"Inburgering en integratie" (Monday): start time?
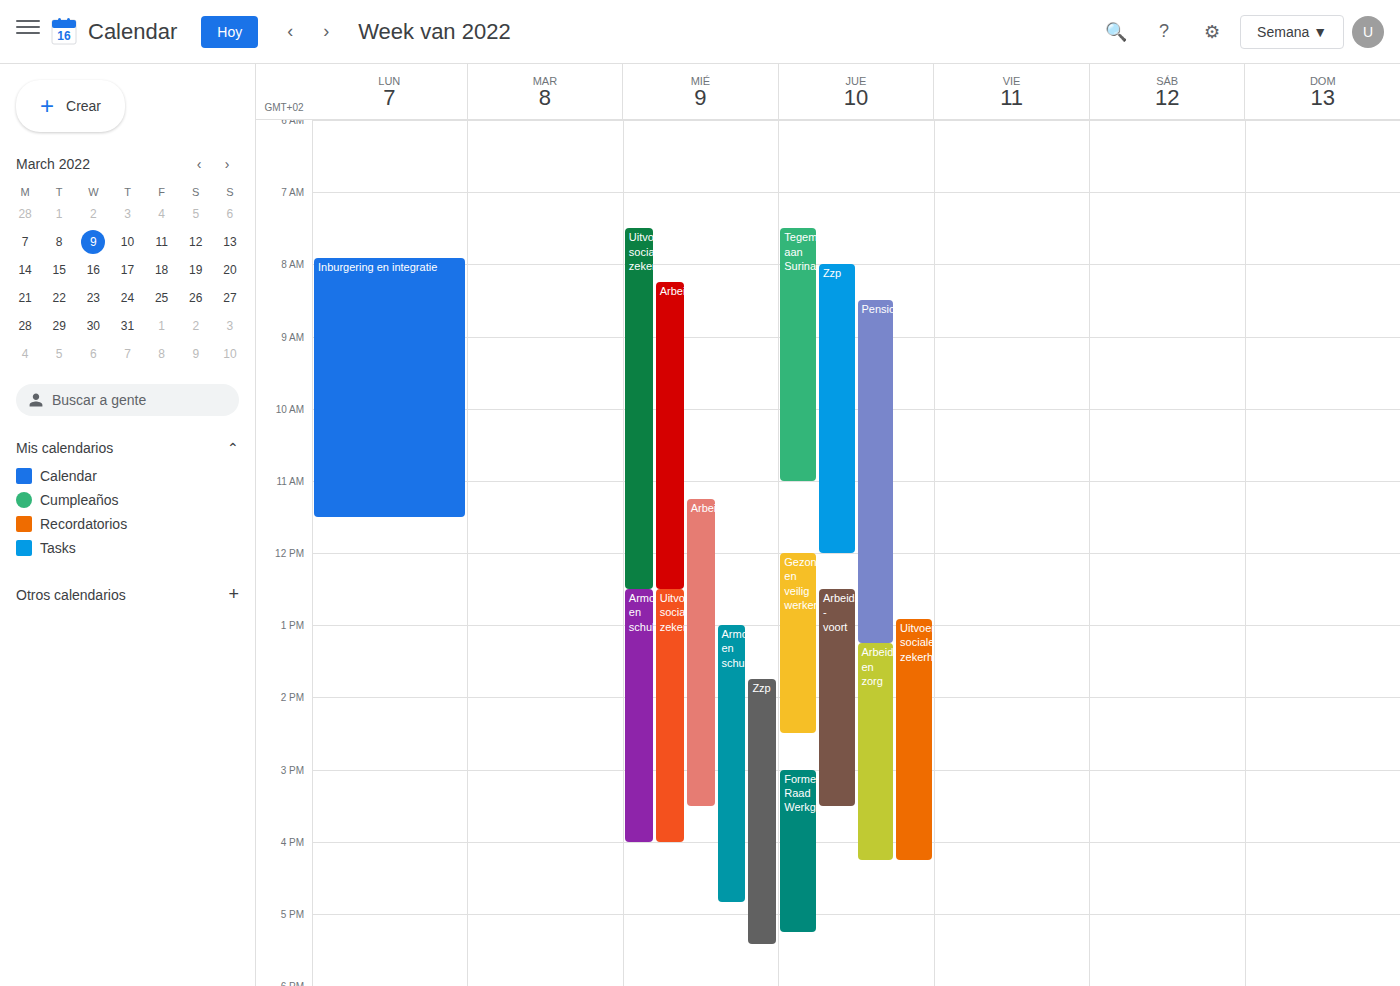
7:55 AM